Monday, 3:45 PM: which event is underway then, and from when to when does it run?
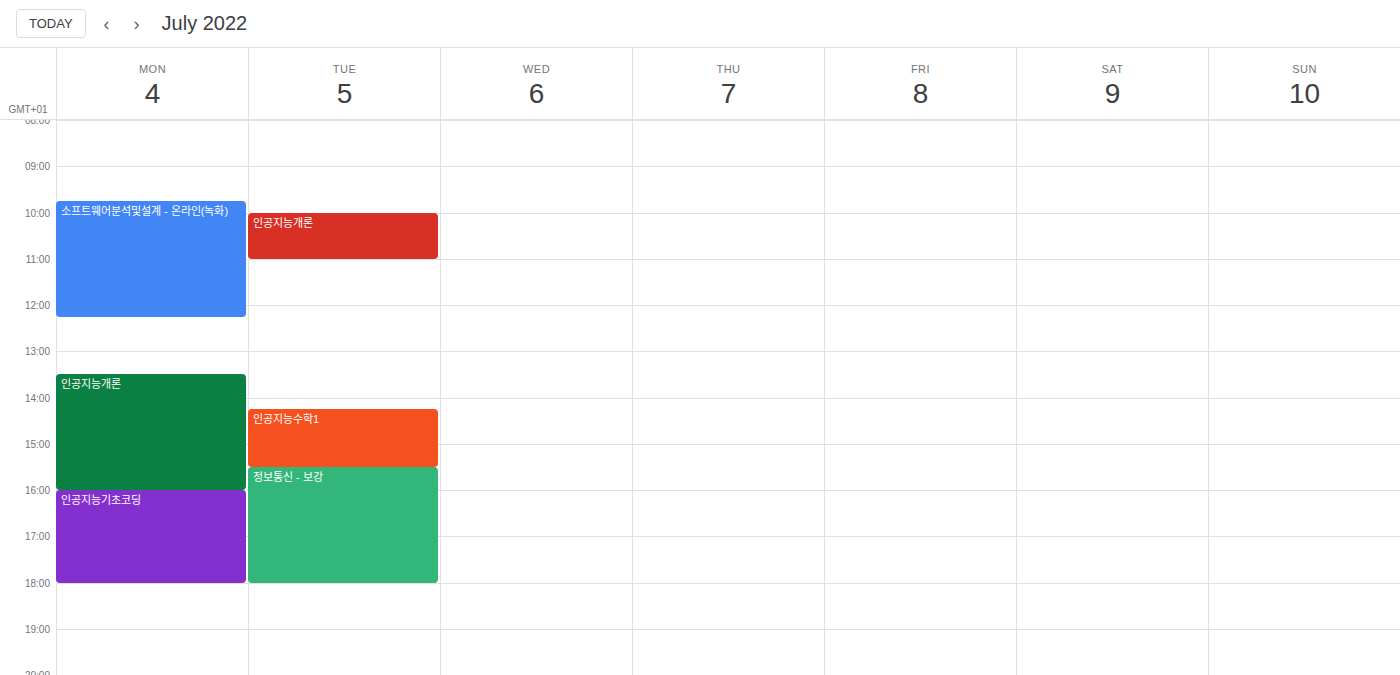
"인공지능개론", 1:30 PM to 4:00 PM